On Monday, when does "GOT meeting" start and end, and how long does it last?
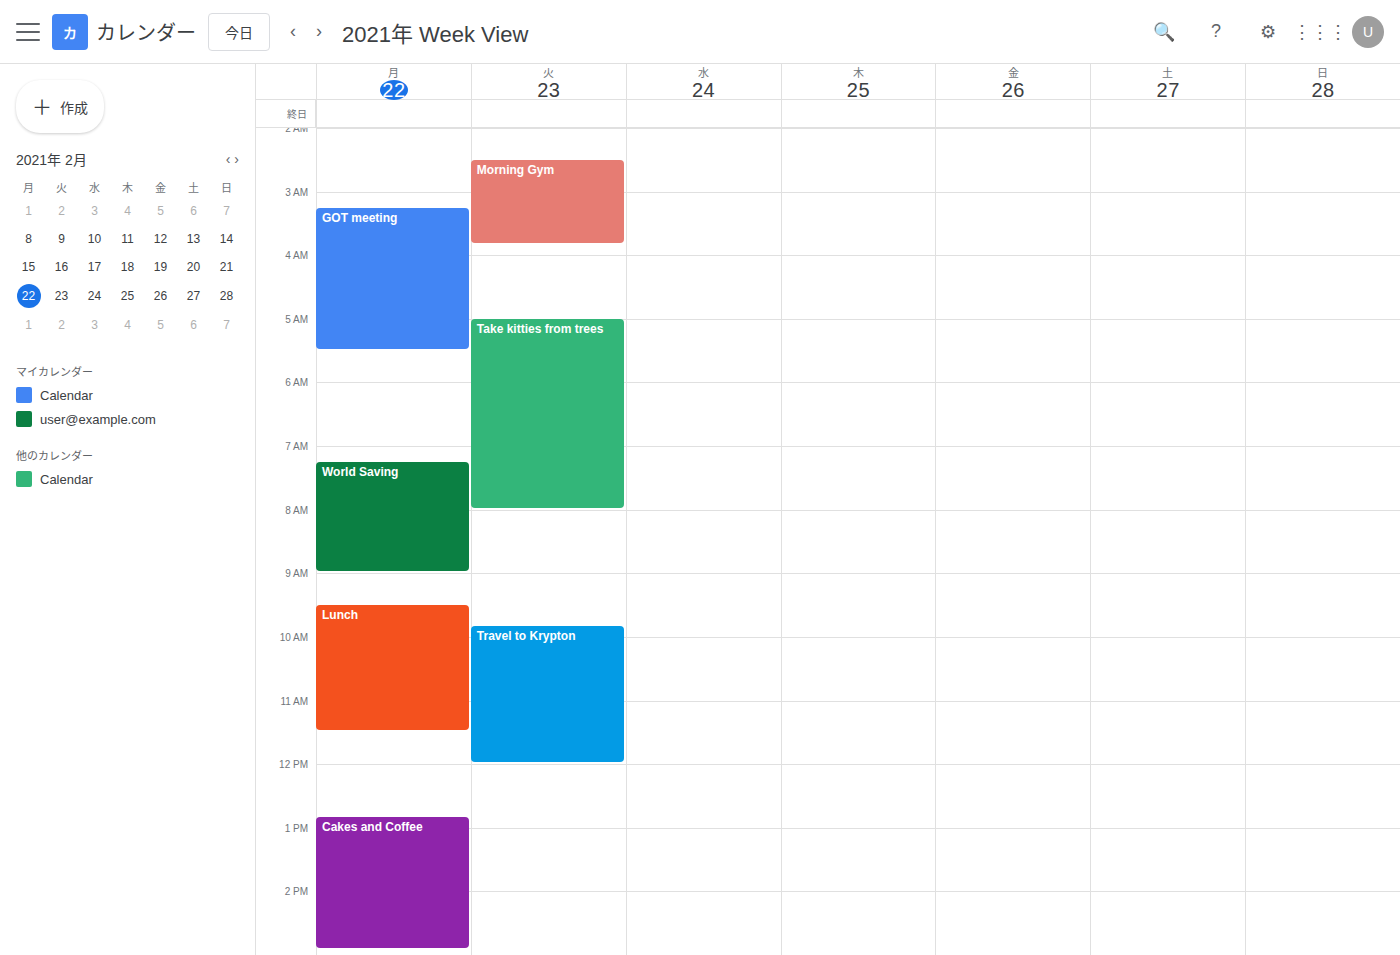
3:15 AM to 5:30 AM, 2 hours 15 minutes